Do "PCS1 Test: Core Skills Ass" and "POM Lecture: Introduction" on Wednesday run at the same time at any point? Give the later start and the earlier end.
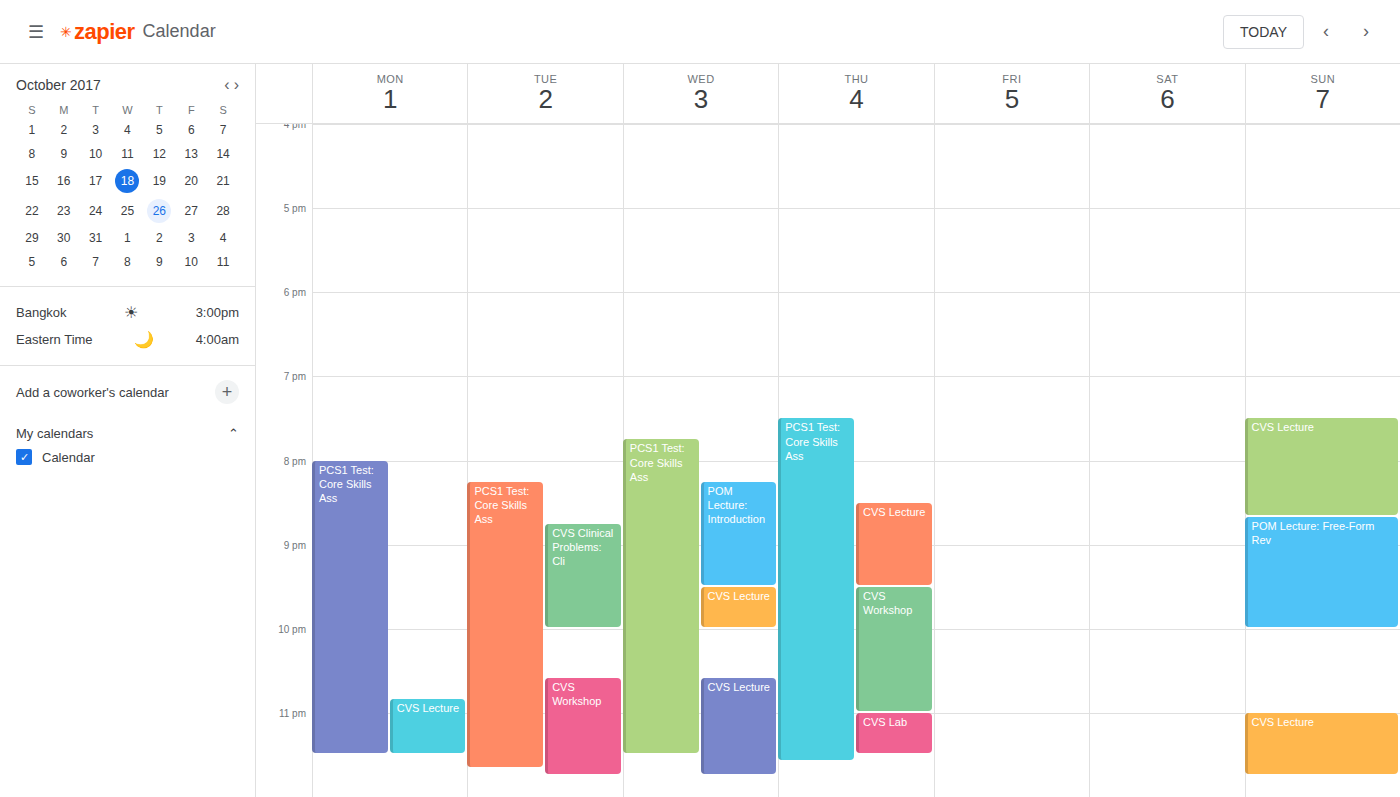
"POM Lecture: Introduction" runs 8:15 PM to 9:30 PM, inside "PCS1 Test: Core Skills Ass" -- they overlap.